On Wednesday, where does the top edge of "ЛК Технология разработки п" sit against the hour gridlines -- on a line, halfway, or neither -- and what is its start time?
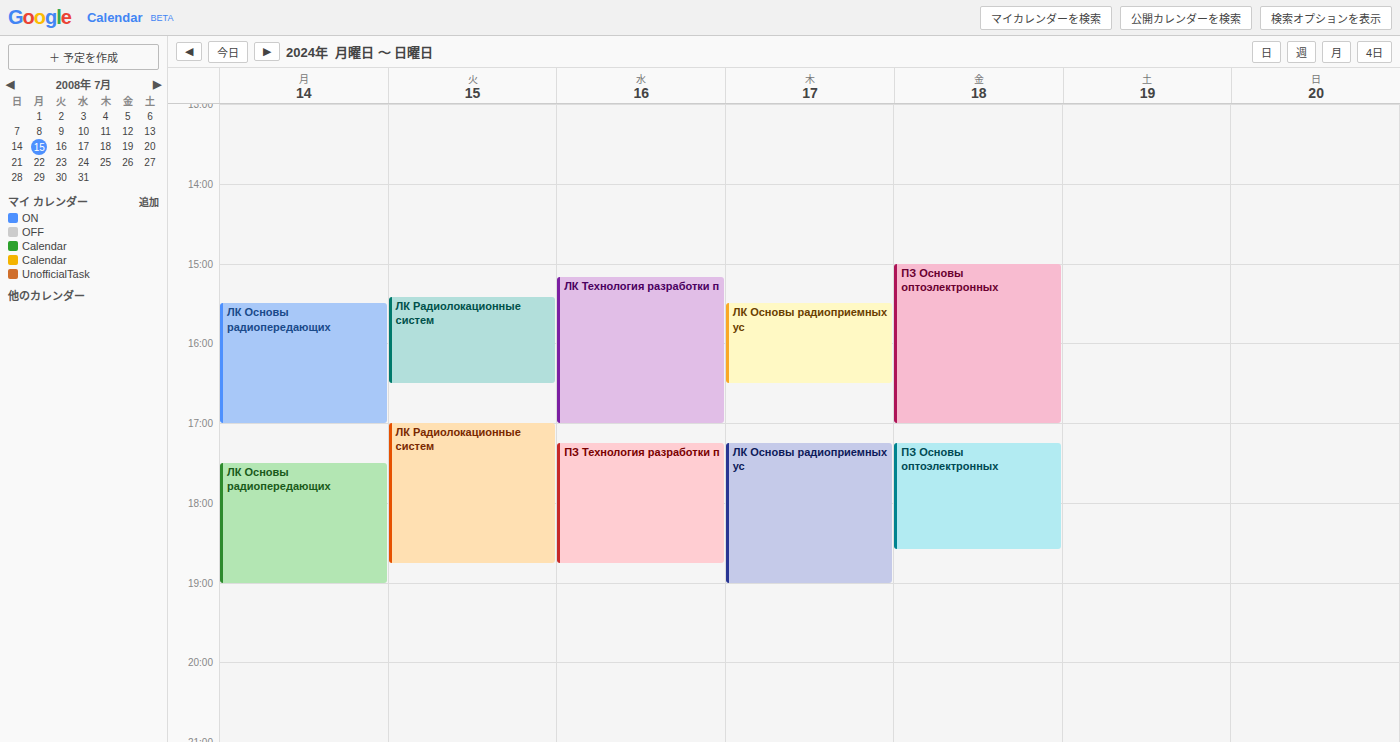
3:10 PM -- neither: 10 minutes below the 3 PM line and 50 minutes above the 4 PM line.